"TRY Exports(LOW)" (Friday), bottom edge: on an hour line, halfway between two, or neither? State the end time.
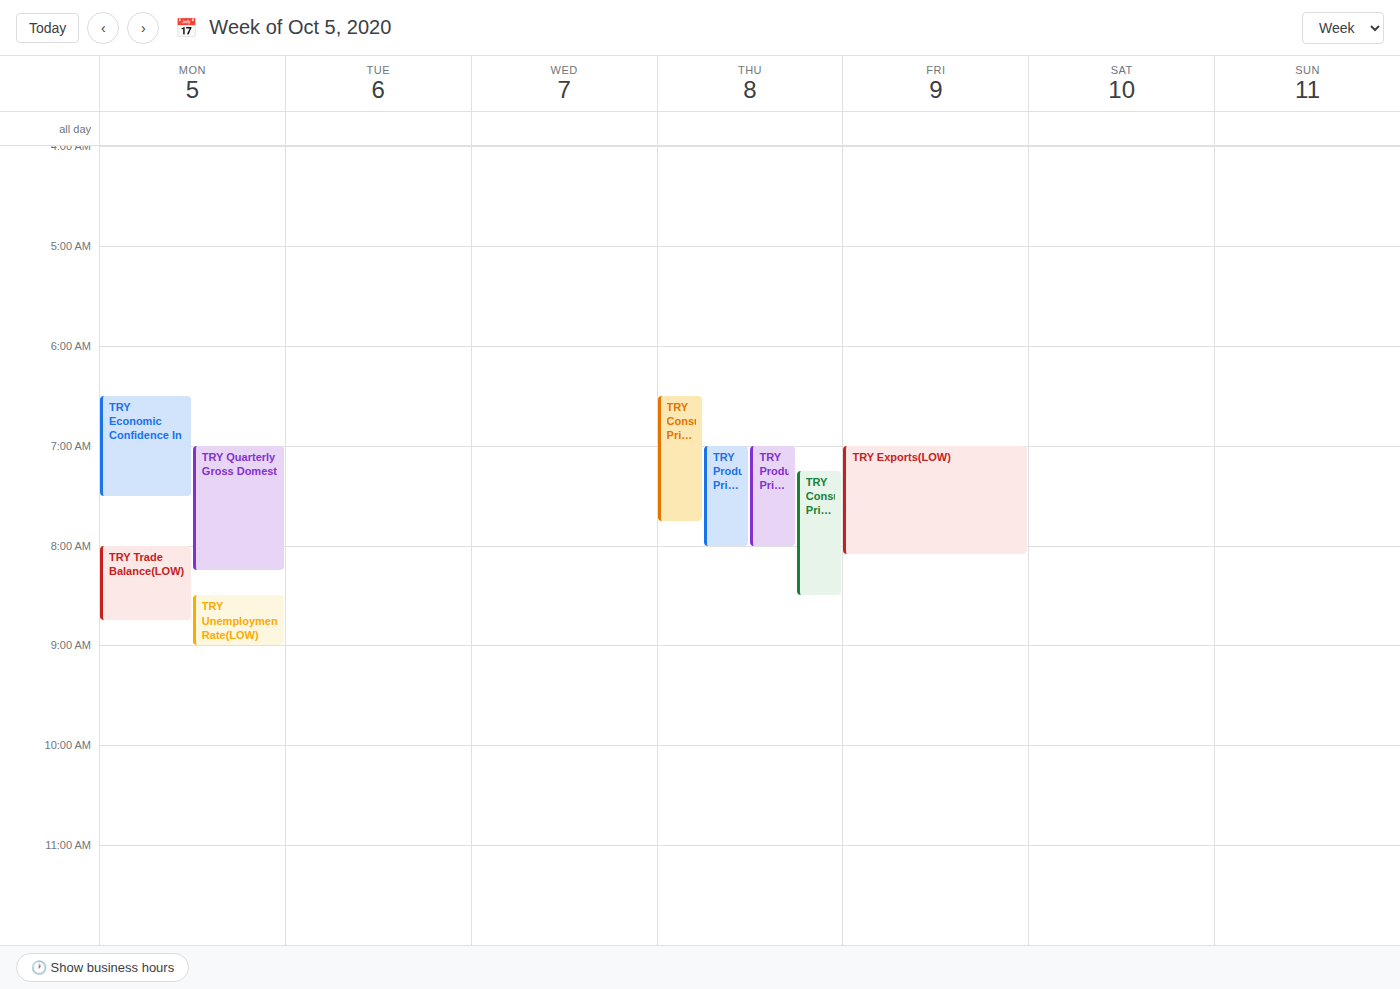
8:05 AM -- neither: 5 minutes below the 8 AM line and 55 minutes above the 9 AM line.